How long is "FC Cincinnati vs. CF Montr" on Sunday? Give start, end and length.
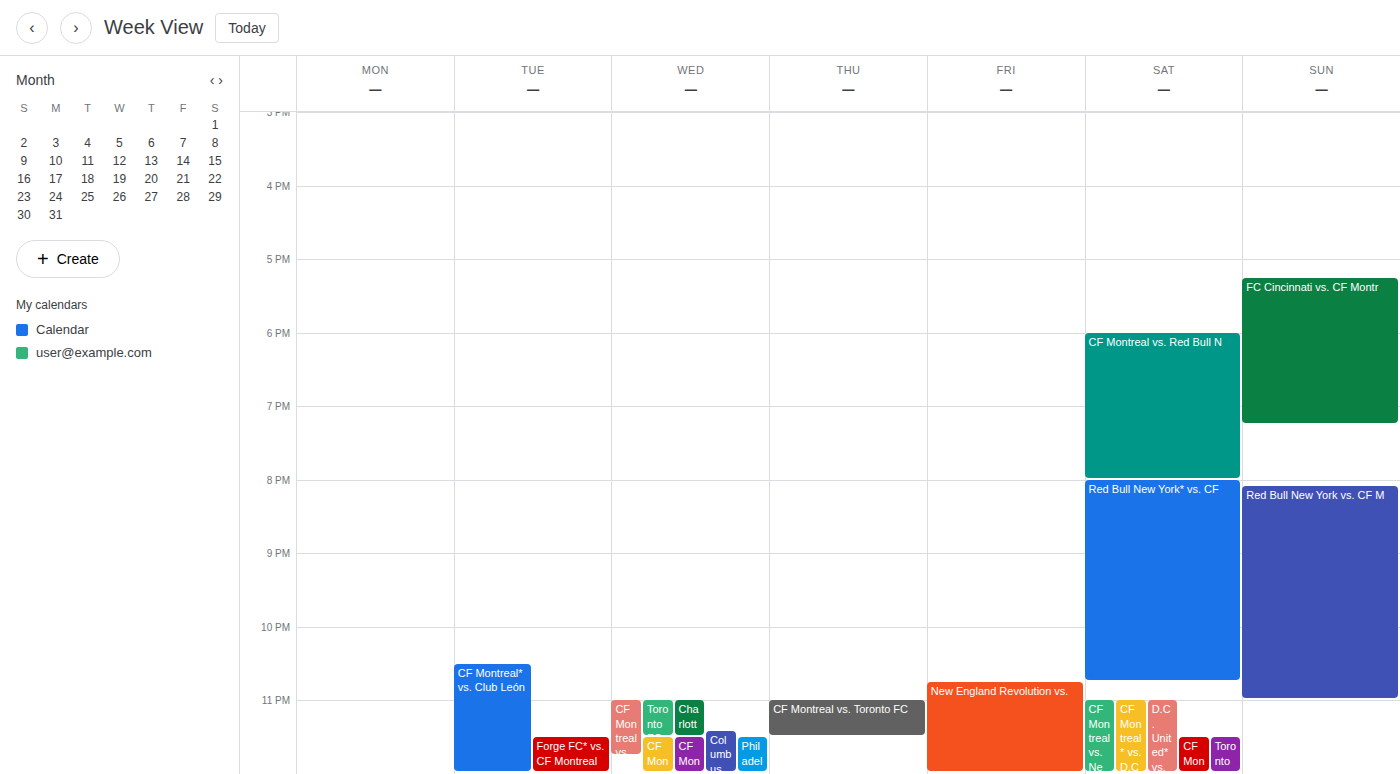
5:15 PM to 7:15 PM, 2 hours